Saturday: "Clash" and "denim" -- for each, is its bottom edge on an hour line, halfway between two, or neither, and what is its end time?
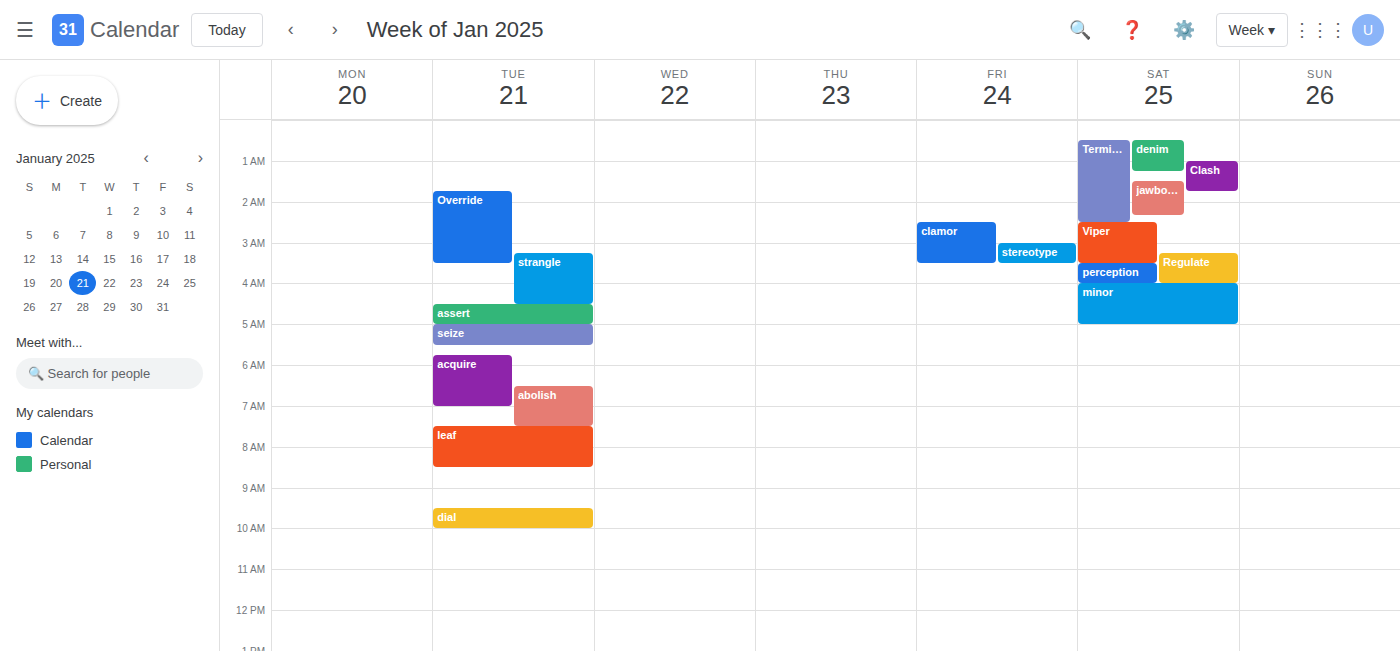
"Clash": 1:45 AM, neither: three quarters of the way from the 1 AM line to the 2 AM line. "denim": 1:15 AM, neither: a quarter of the way from the 1 AM line to the 2 AM line.